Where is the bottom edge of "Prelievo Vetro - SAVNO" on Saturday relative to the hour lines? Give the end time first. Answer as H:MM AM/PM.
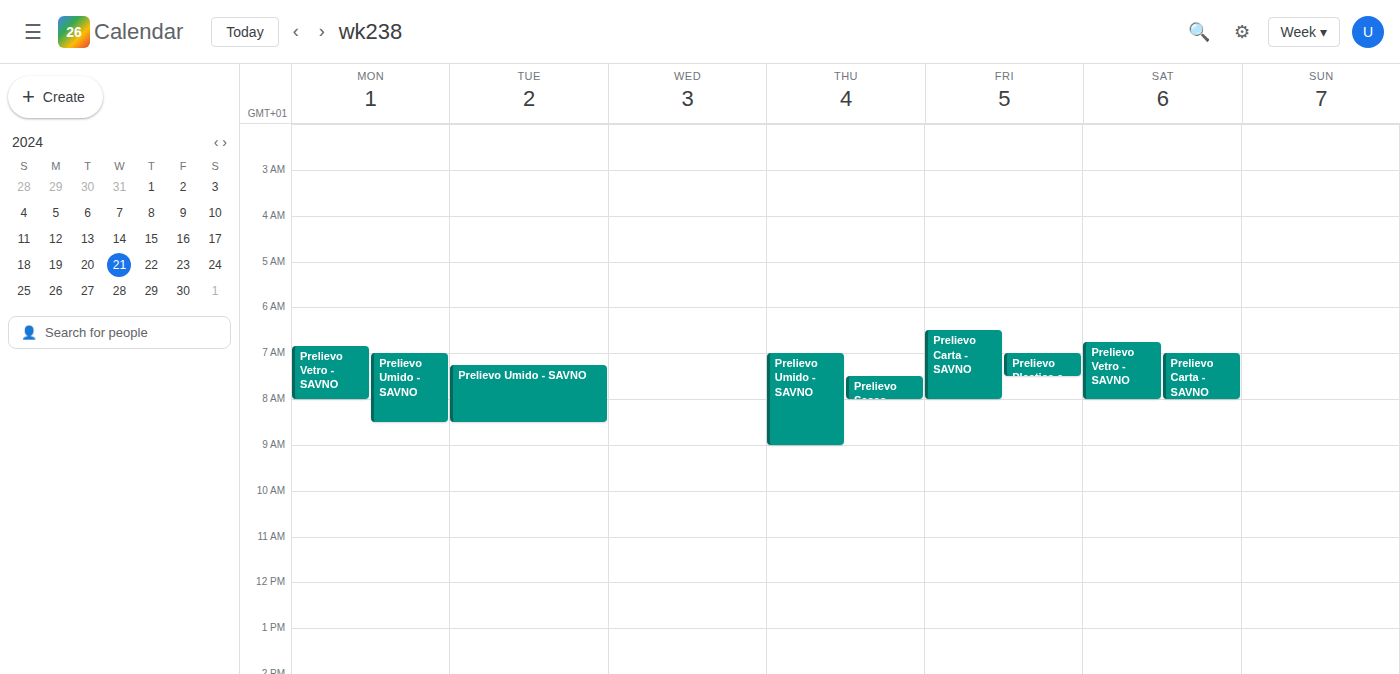
8:00 AM -- exactly on the 8 AM line.